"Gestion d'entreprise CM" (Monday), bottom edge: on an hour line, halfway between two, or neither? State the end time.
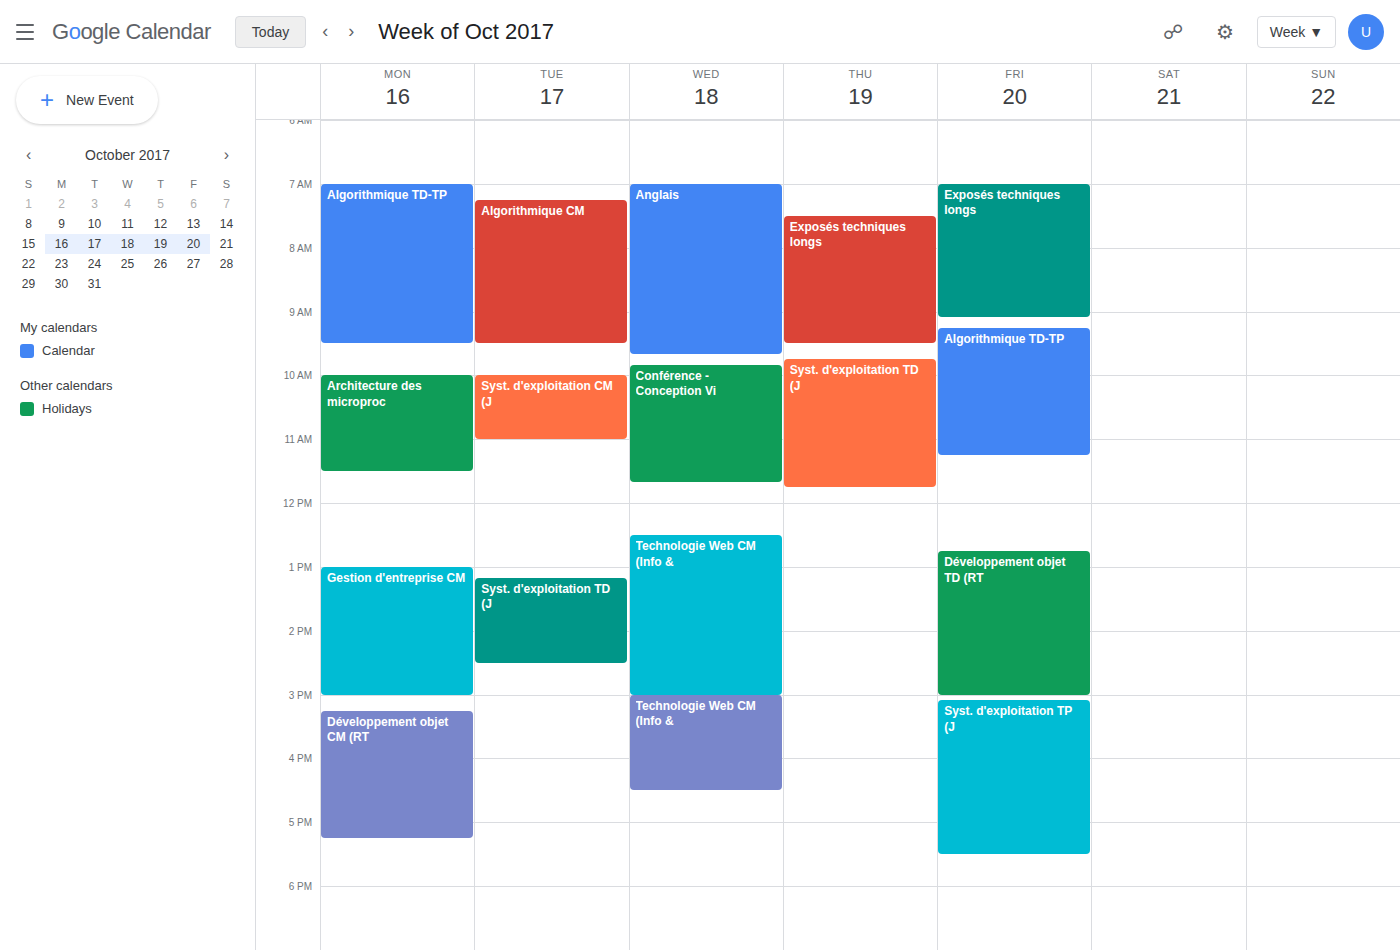
15:00 -- exactly on the 15:00 line.